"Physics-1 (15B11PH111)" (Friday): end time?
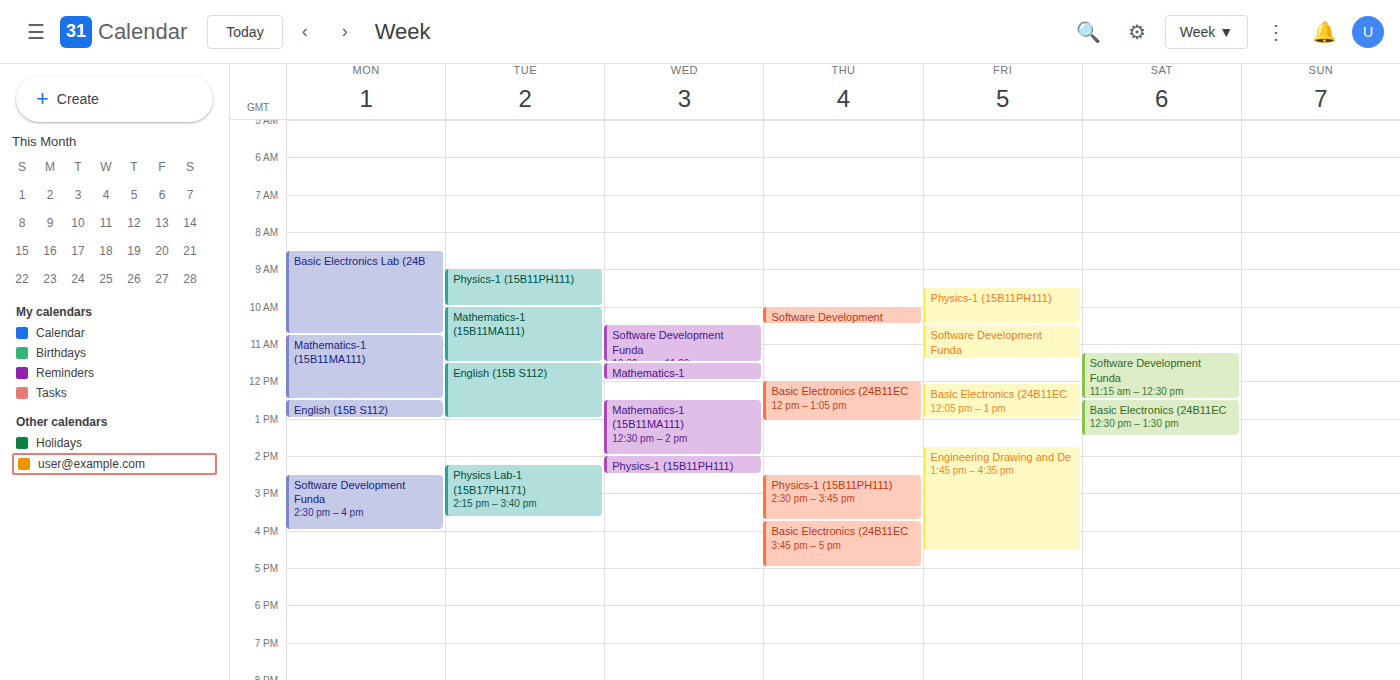
10:30 AM